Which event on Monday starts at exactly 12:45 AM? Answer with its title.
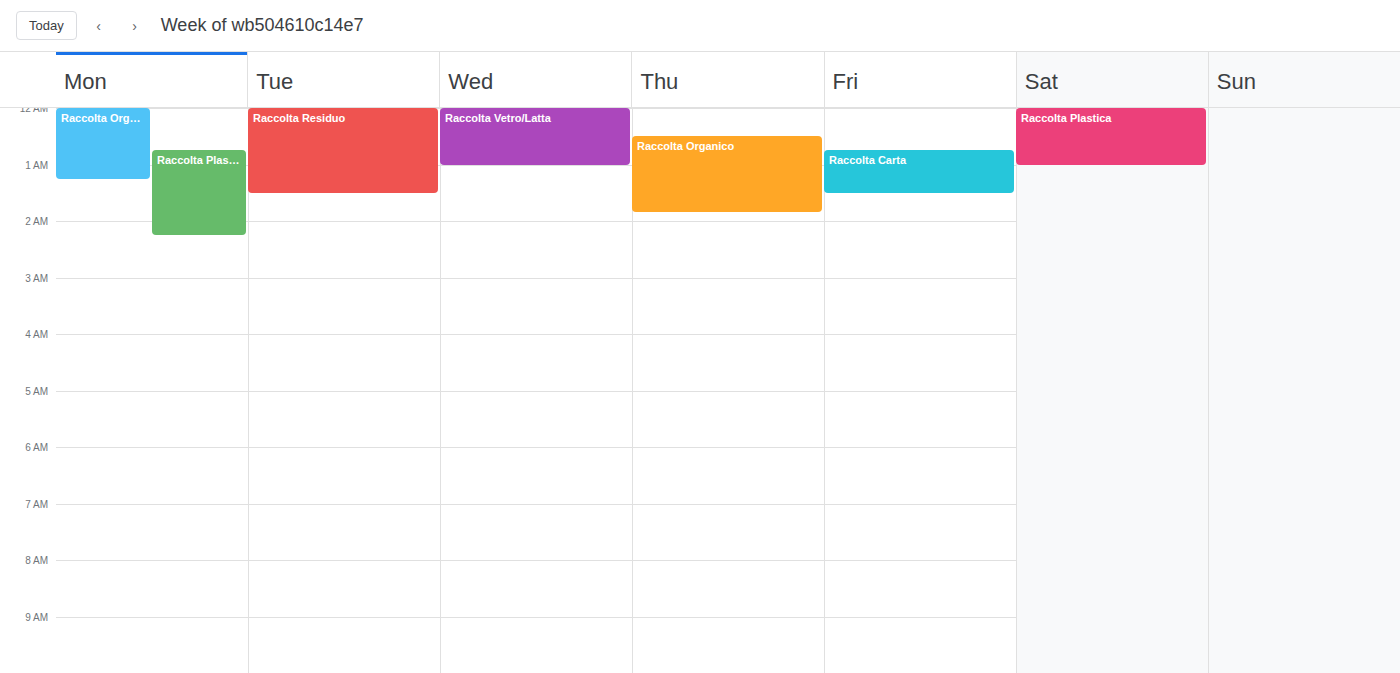
"Raccolta Plastica"